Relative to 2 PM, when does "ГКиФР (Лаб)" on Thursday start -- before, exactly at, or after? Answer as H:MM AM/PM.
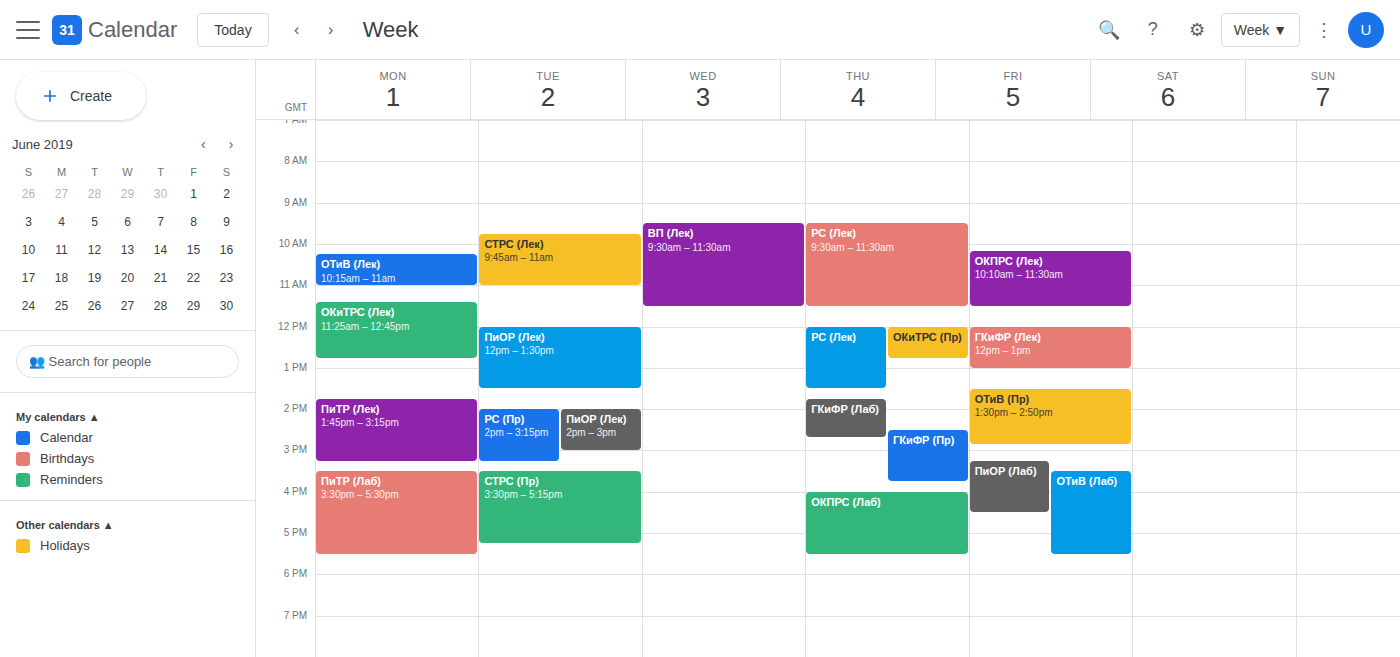
1:45 PM -- before 2 PM, 15 minutes above the 2 PM line.